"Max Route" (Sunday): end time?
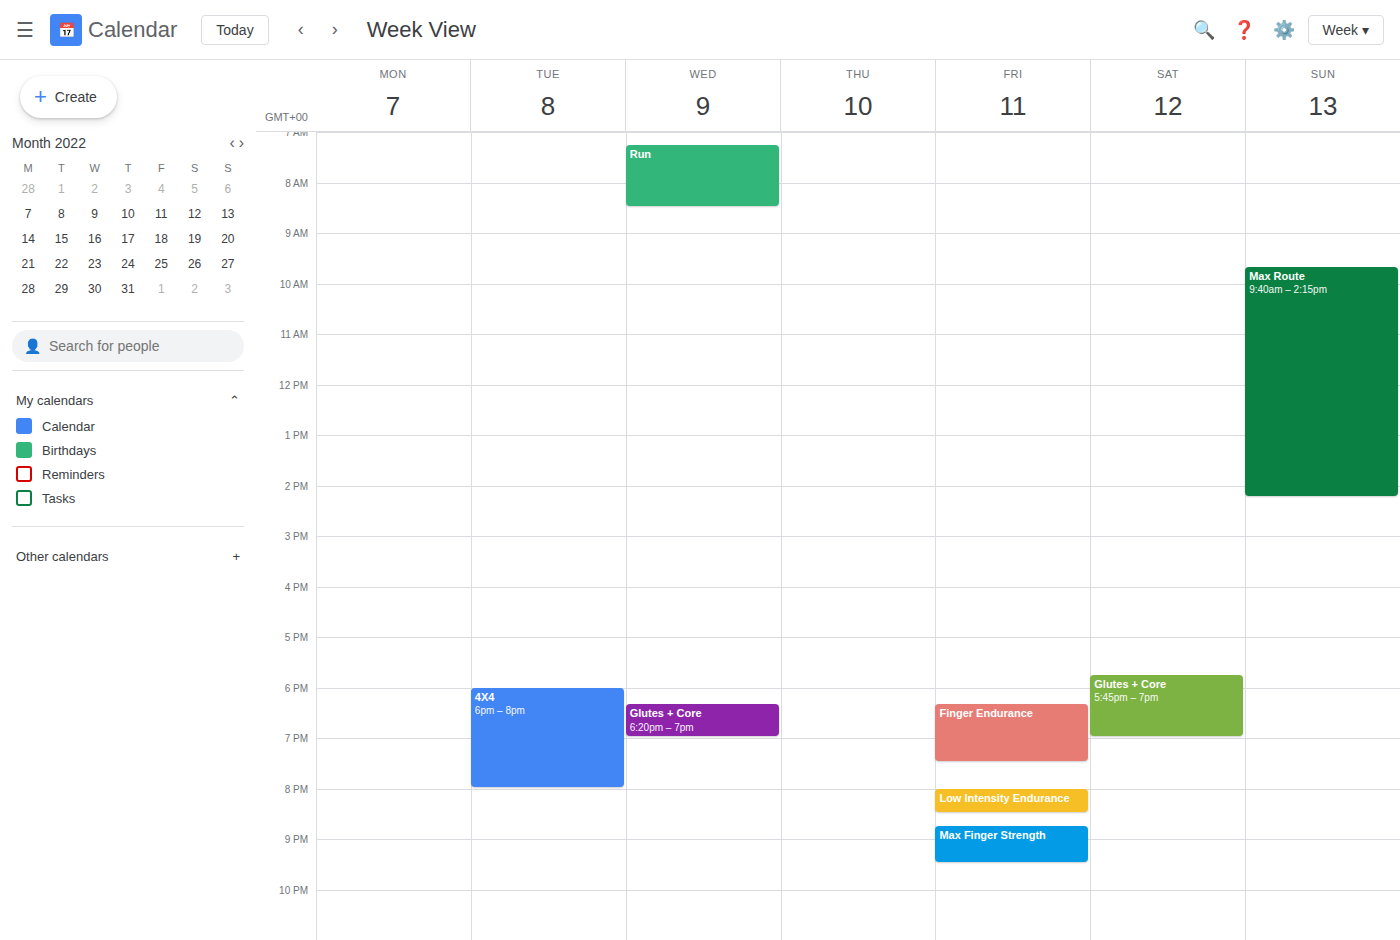
2:15 PM